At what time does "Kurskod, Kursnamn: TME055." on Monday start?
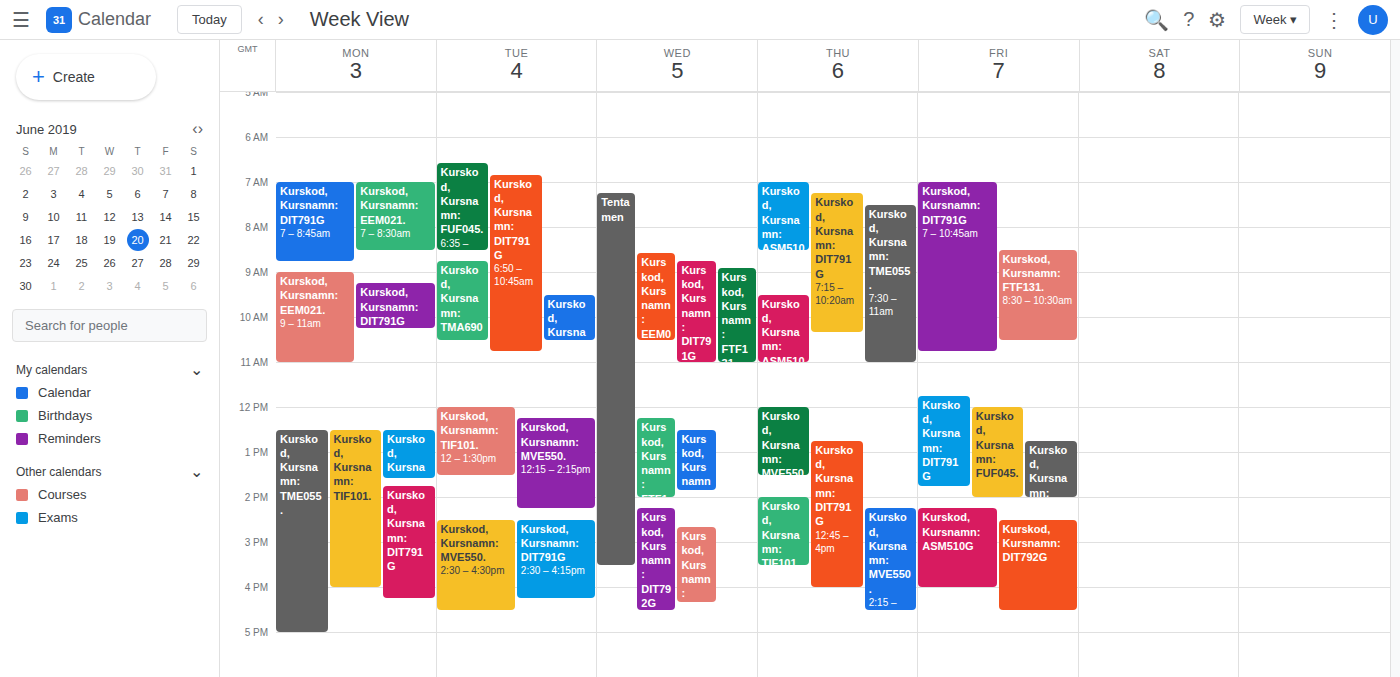
12:30 PM